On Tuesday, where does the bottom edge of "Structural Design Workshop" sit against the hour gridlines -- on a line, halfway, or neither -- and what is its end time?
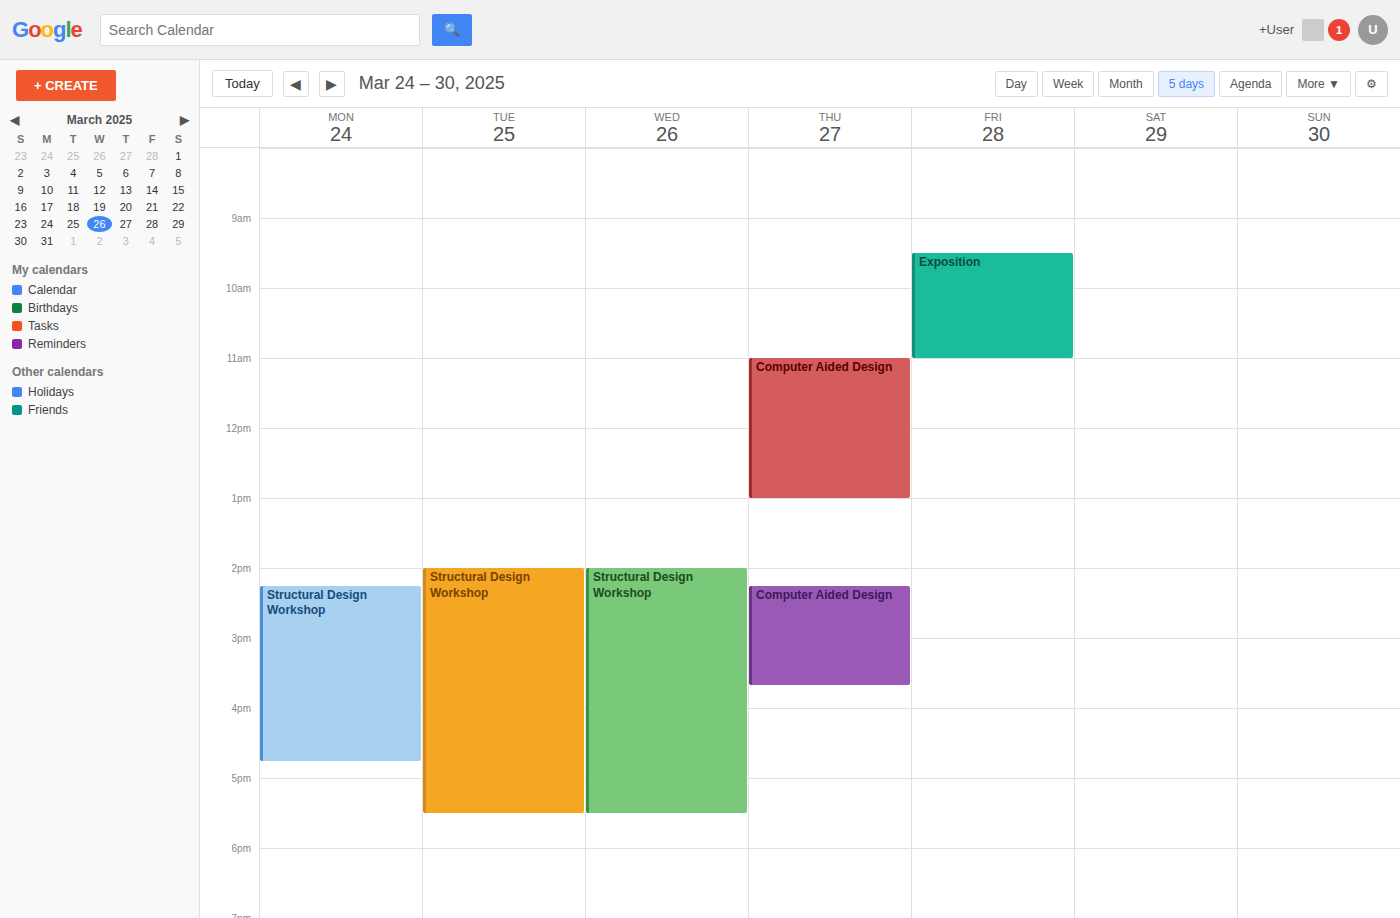
5:30 PM -- halfway between the 5 PM and 6 PM lines.